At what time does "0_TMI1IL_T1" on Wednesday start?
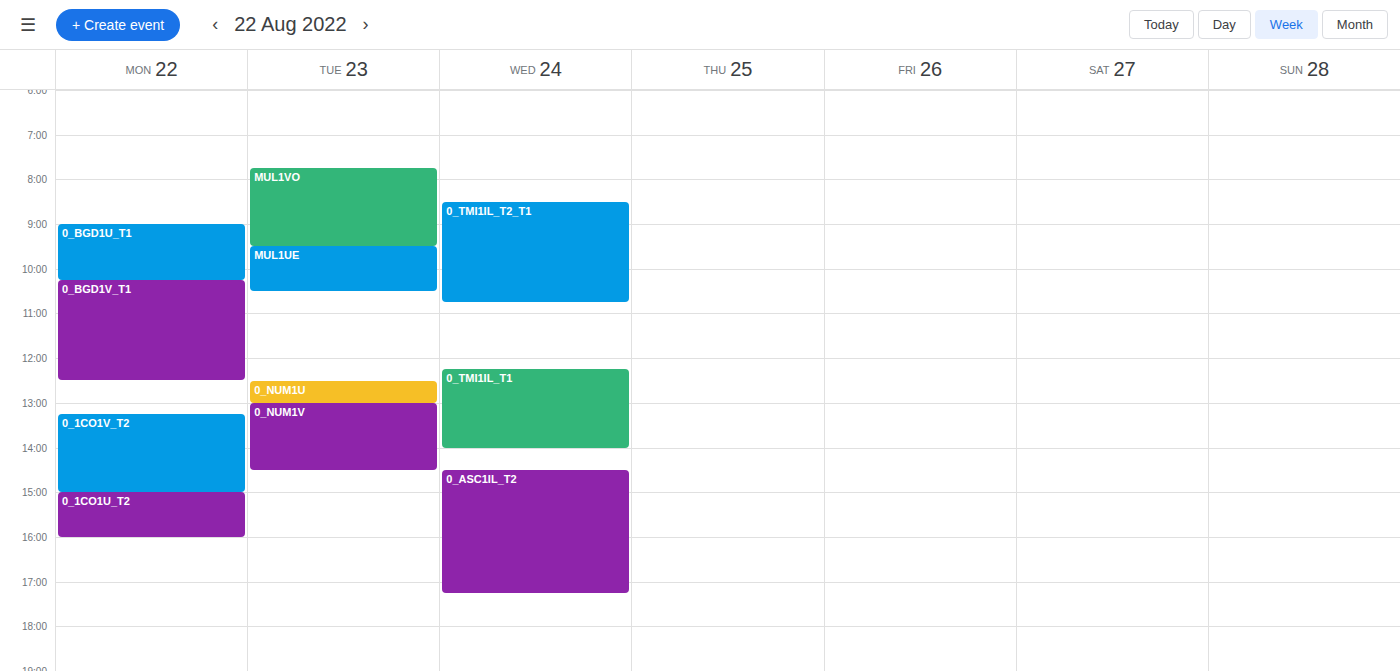
12:15 PM